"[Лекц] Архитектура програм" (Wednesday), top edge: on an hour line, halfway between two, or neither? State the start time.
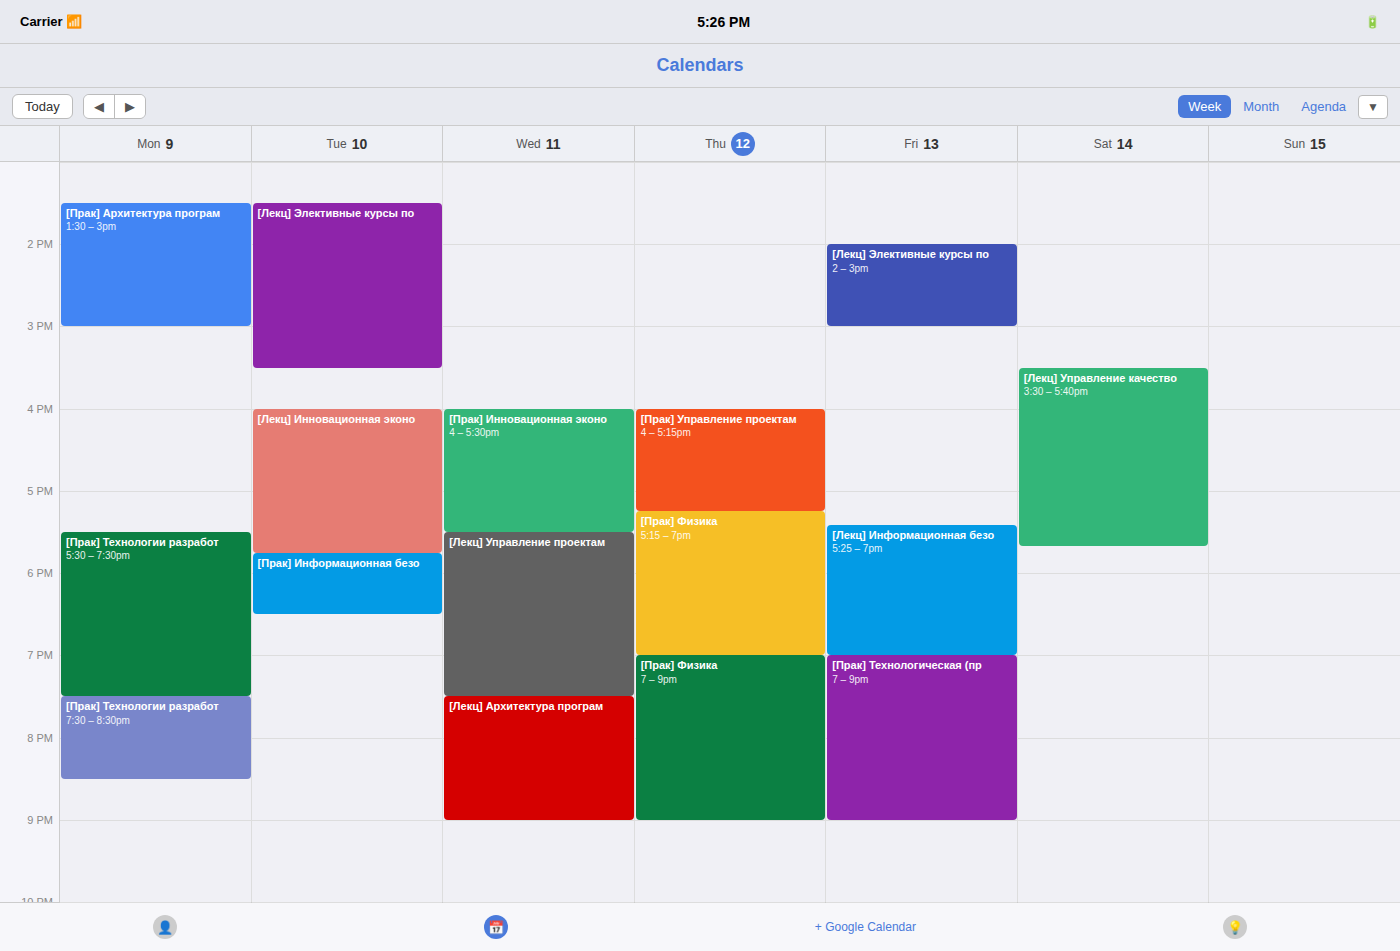
7:30 PM -- halfway between the 7 PM and 8 PM lines.